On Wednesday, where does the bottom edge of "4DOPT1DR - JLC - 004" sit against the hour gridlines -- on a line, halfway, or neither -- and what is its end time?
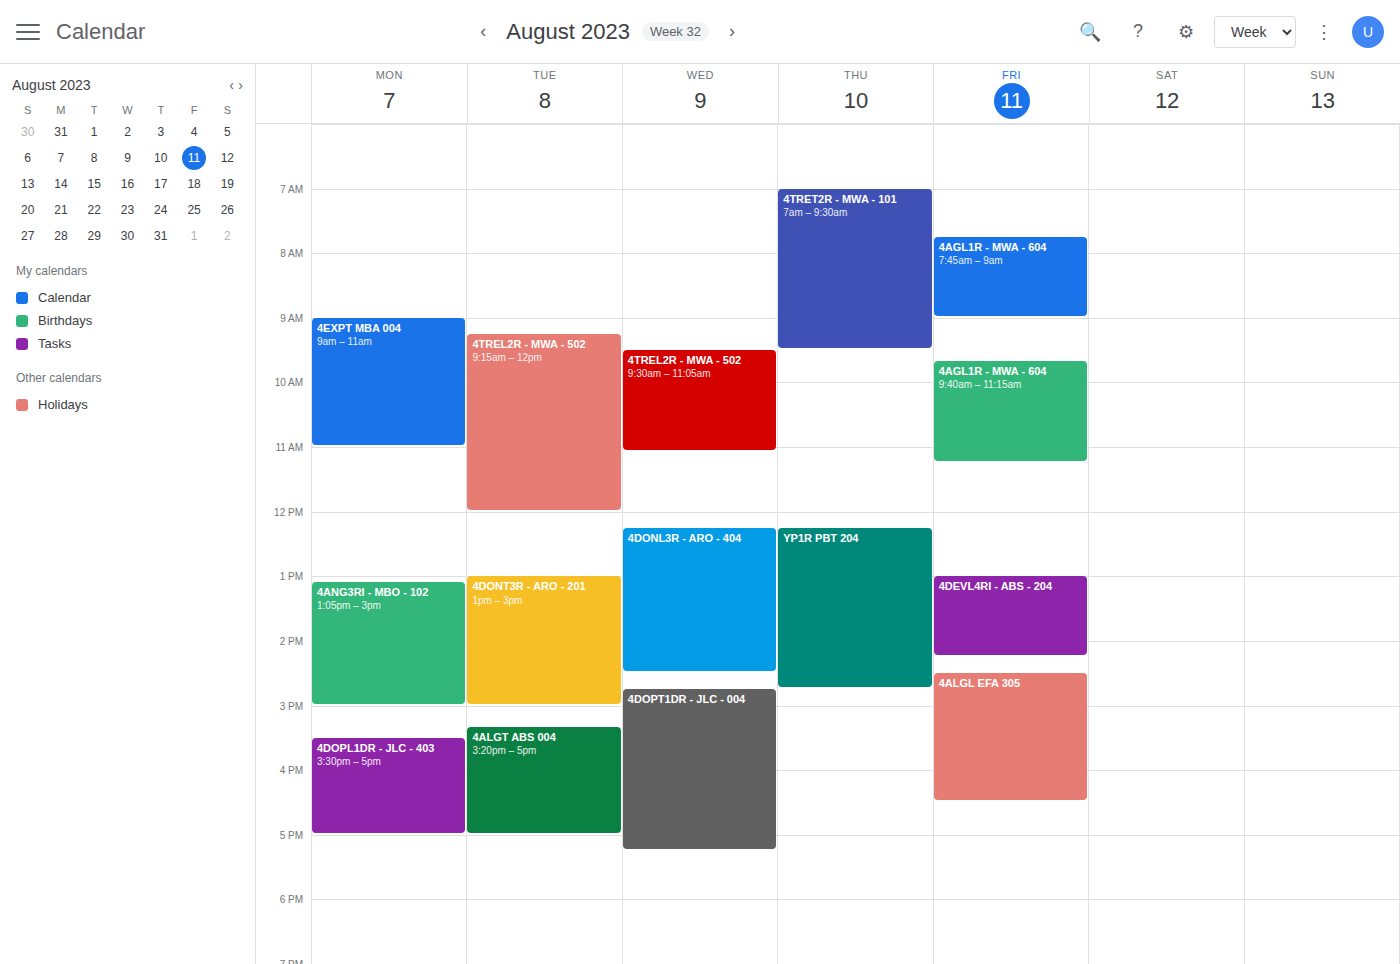
5:15 PM -- neither: a quarter of the way from the 5 PM line to the 6 PM line.